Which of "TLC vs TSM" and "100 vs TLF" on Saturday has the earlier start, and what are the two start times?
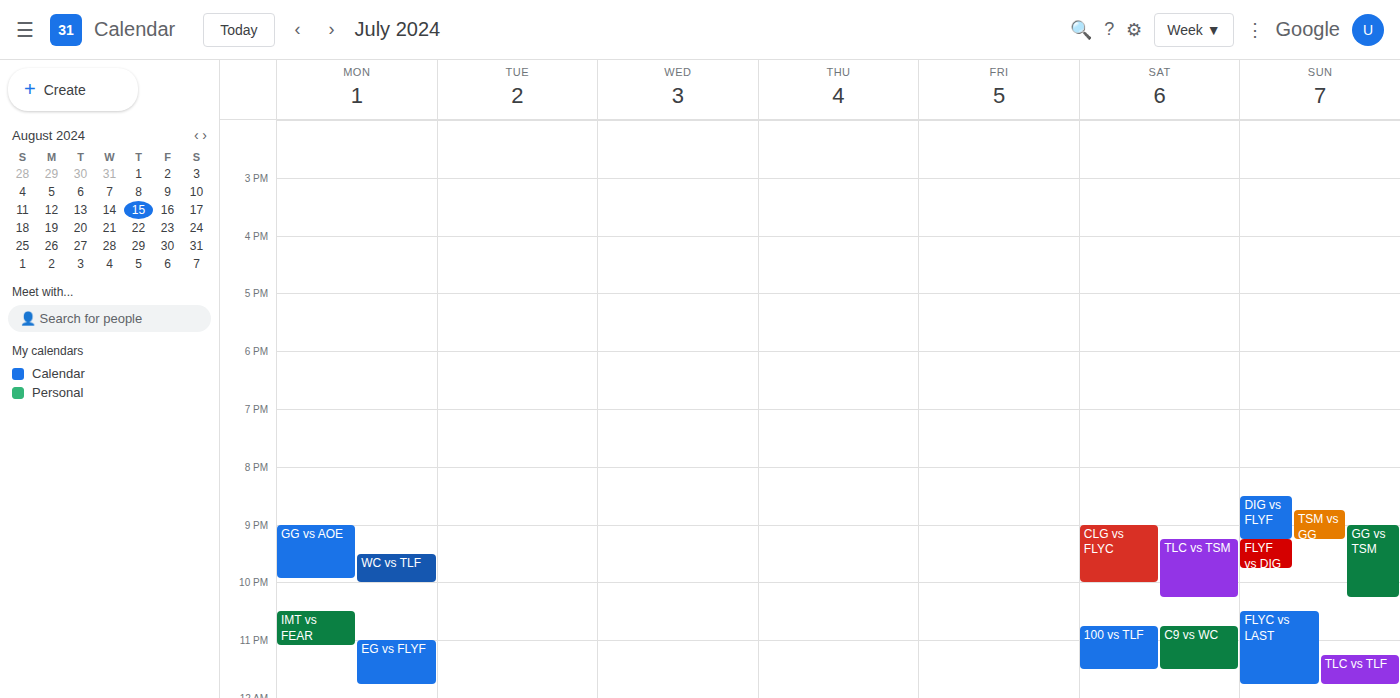
"TLC vs TSM" 9:15 PM; "100 vs TLF" 10:45 PM.